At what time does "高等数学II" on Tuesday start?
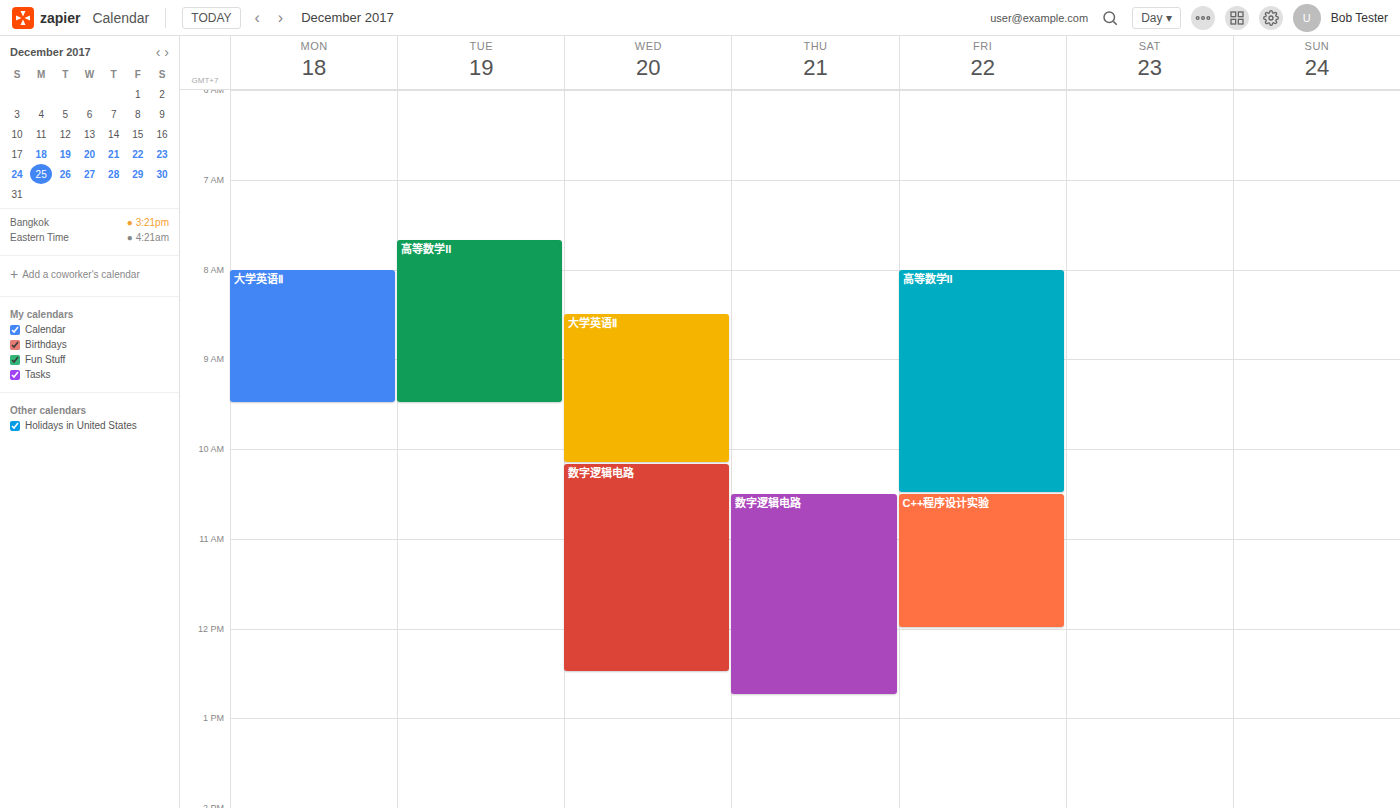
7:40 AM